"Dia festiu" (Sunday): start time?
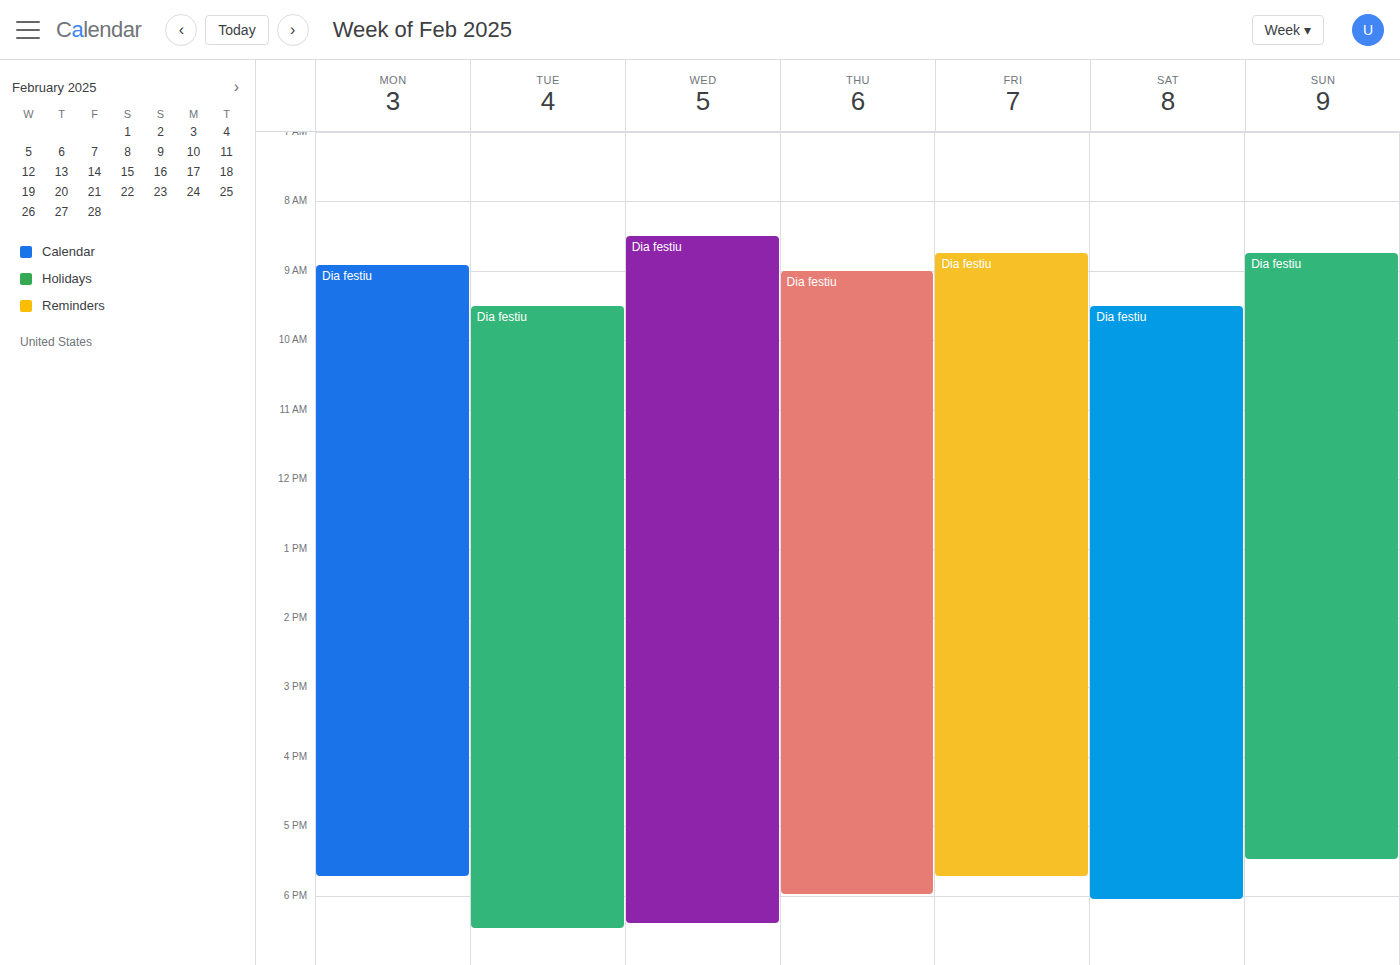
8:45 AM